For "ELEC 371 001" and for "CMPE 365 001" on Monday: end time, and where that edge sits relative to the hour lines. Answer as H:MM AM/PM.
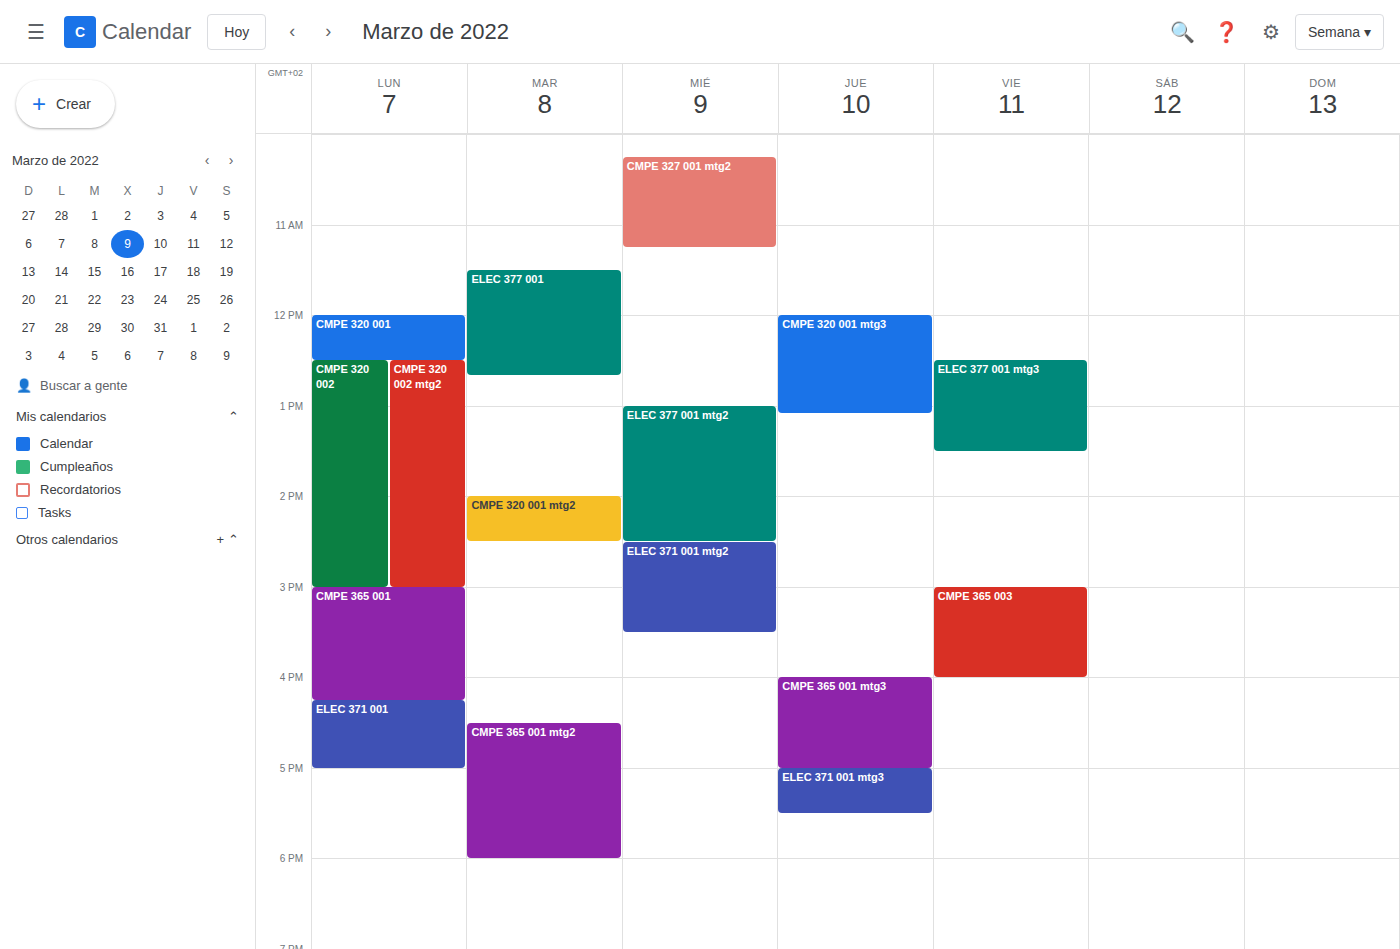
"ELEC 371 001": 5:00 PM, exactly on the 5 PM line. "CMPE 365 001": 4:15 PM, neither: a quarter of the way from the 4 PM line to the 5 PM line.